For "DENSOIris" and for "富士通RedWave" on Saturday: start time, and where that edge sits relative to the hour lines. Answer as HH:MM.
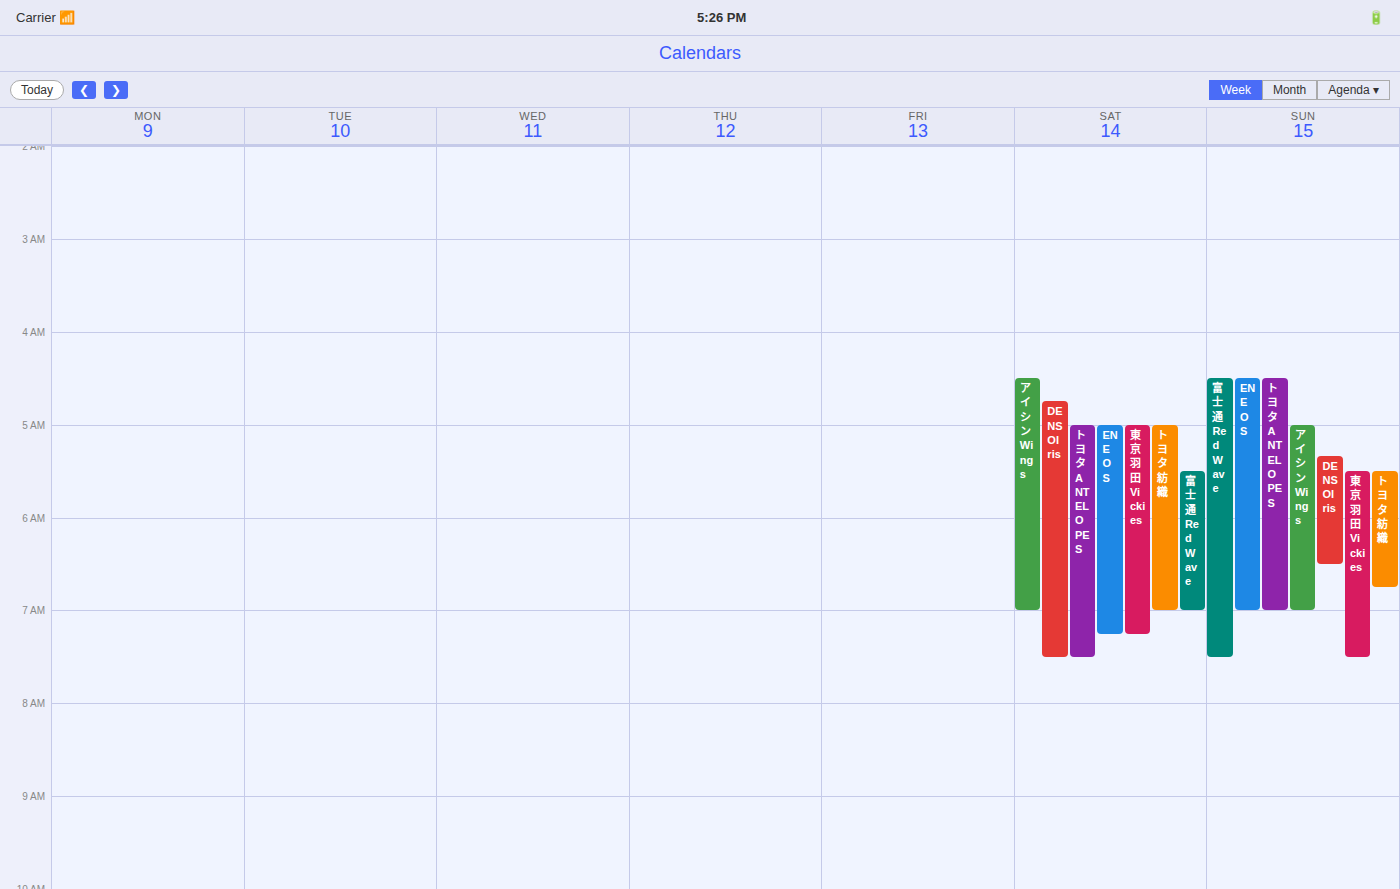
"DENSOIris": 04:45, neither: three quarters of the way from the 04:00 line to the 05:00 line. "富士通RedWave": 05:30, halfway between the 05:00 and 06:00 lines.